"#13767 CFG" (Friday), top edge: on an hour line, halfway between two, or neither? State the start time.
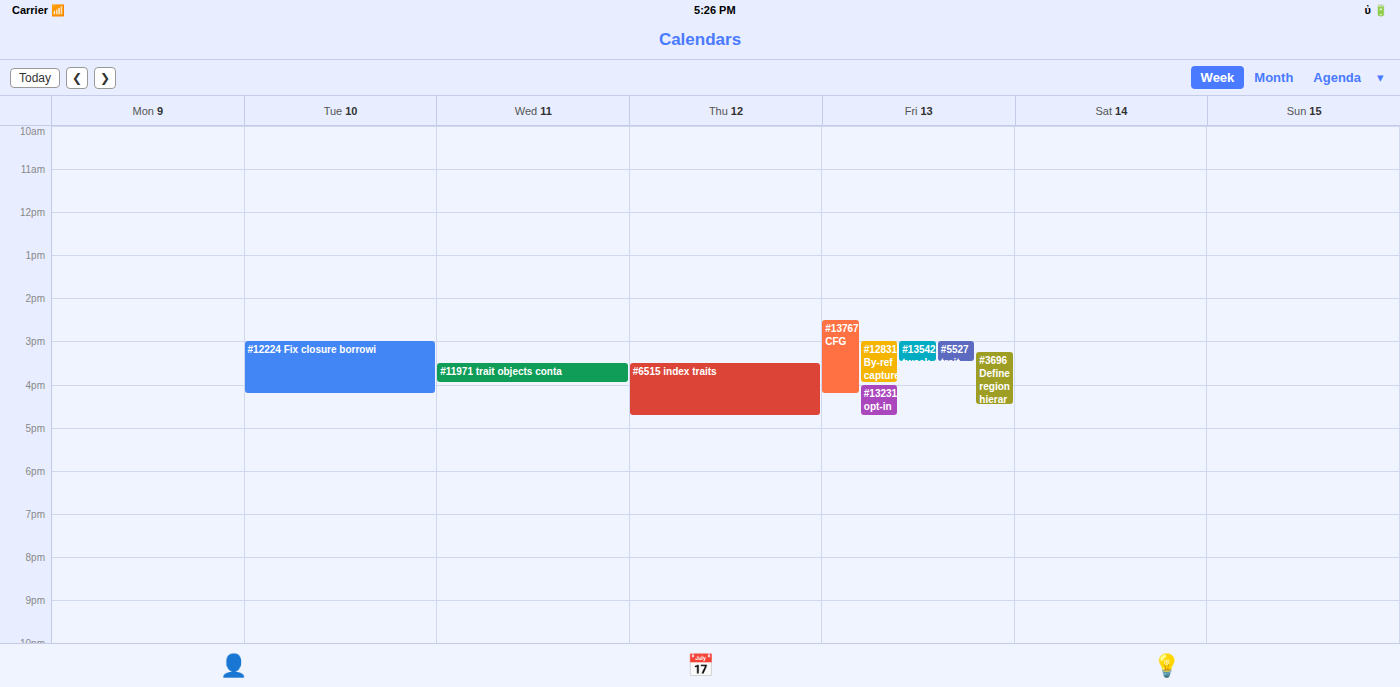
2:30 PM -- halfway between the 2 PM and 3 PM lines.